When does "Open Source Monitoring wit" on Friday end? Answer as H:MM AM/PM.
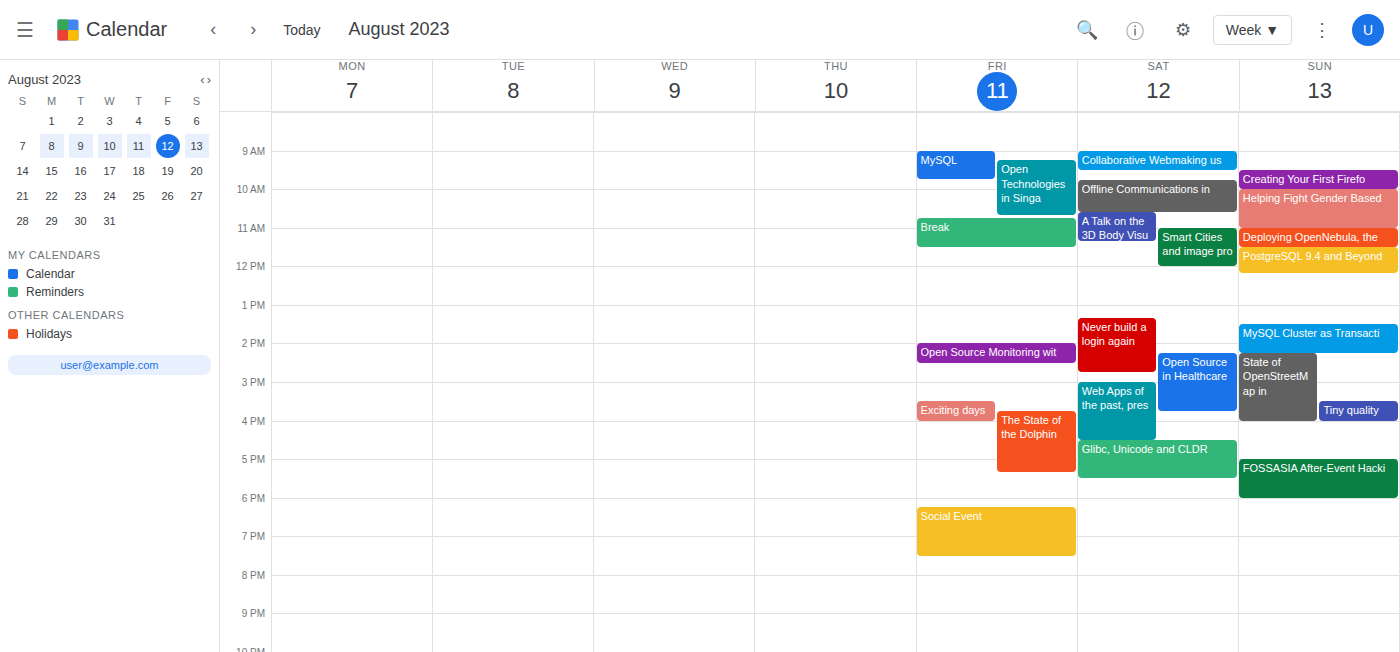
2:30 PM